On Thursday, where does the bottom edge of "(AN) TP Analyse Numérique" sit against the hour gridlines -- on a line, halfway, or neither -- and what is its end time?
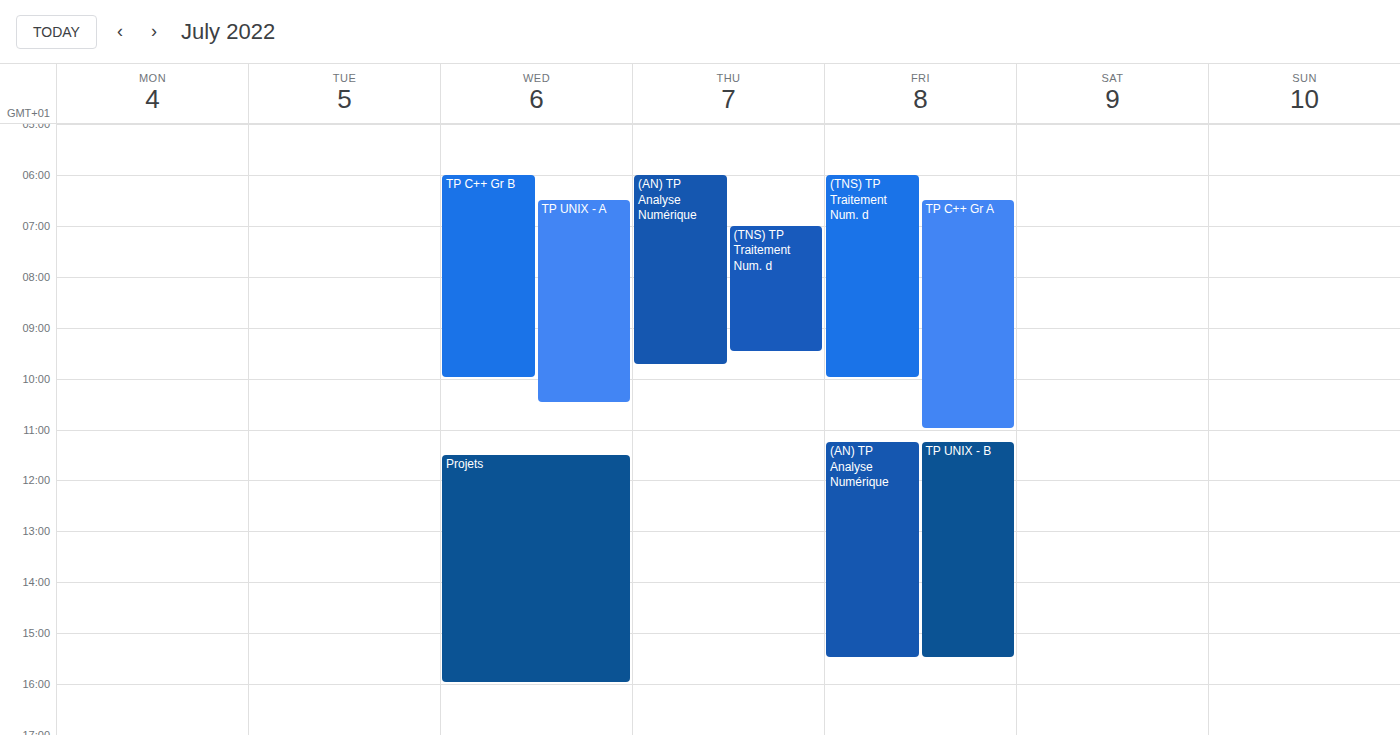
9:45 AM -- neither: three quarters of the way from the 9 AM line to the 10 AM line.